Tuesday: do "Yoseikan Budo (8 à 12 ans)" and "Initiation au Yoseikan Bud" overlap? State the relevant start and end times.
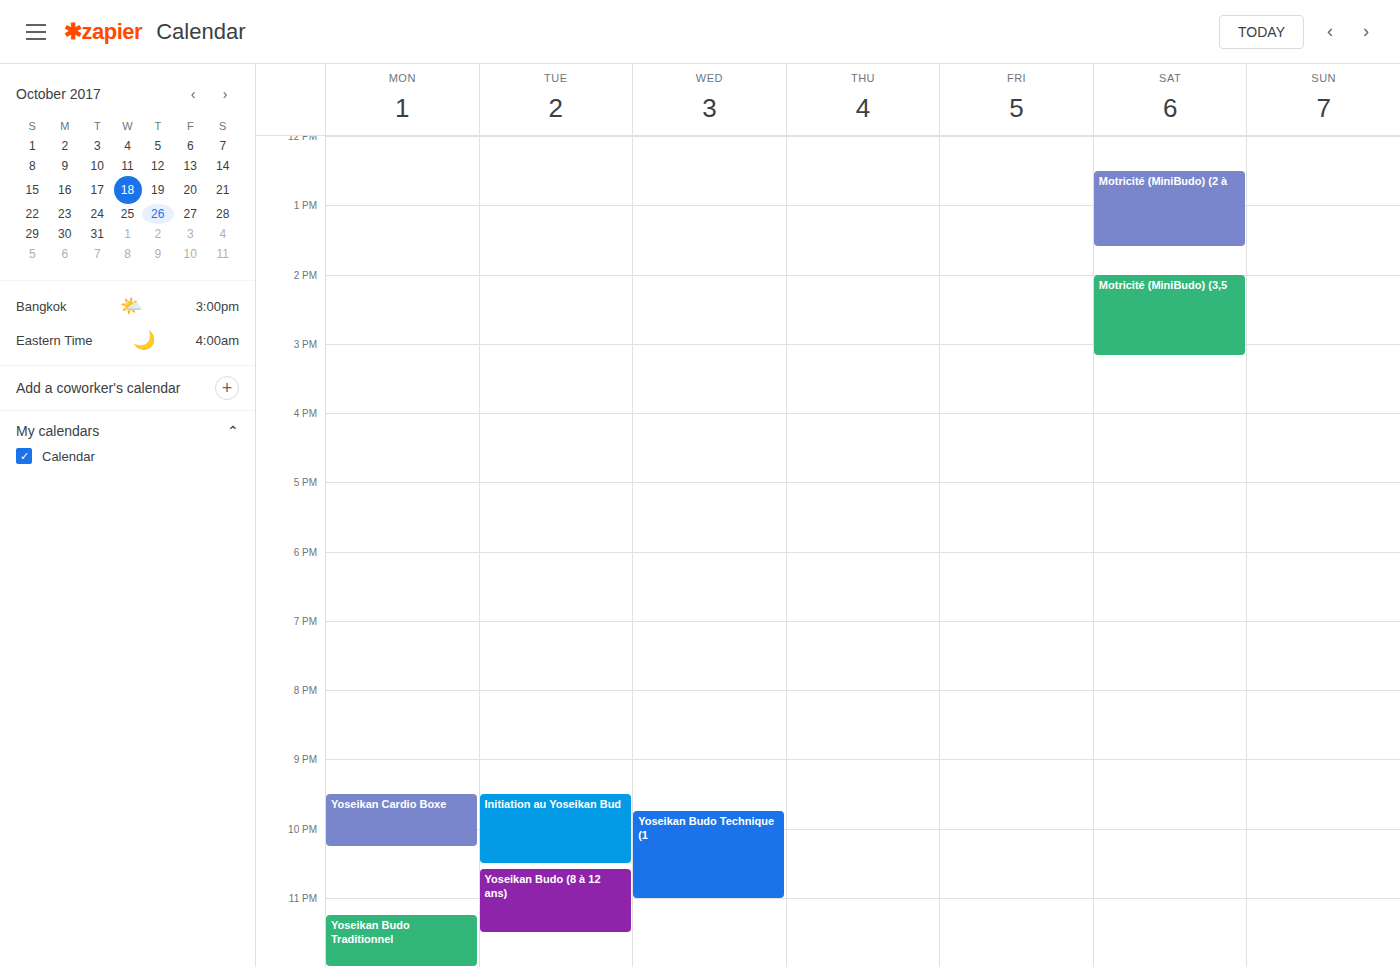
"Initiation au Yoseikan Bud" ends at 10:30 PM and "Yoseikan Budo (8 à 12 ans)" starts at 10:35 PM -- no overlap.